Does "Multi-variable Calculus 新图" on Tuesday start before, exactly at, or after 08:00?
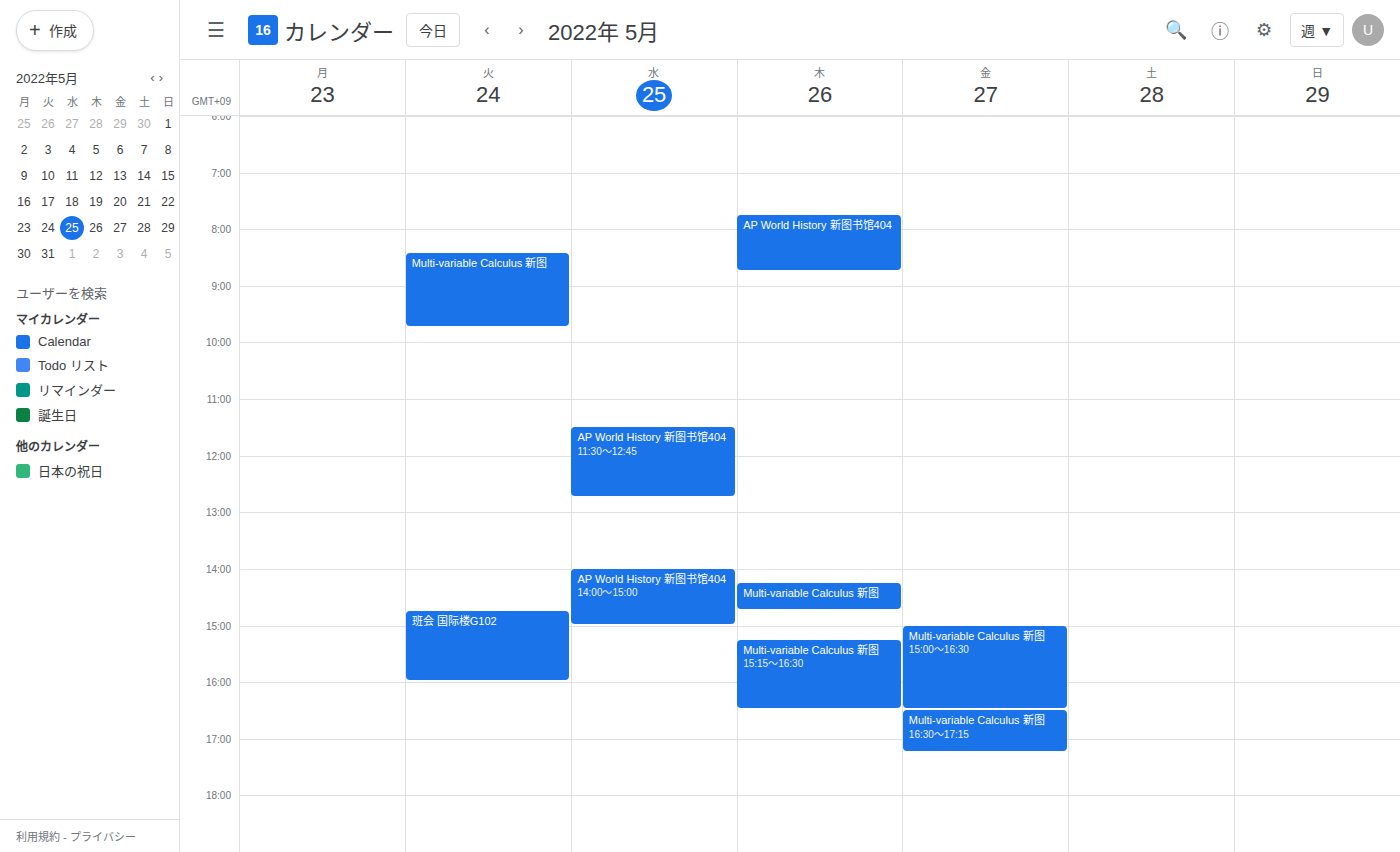
08:25 -- after 08:00, 25 minutes below the 08:00 line.